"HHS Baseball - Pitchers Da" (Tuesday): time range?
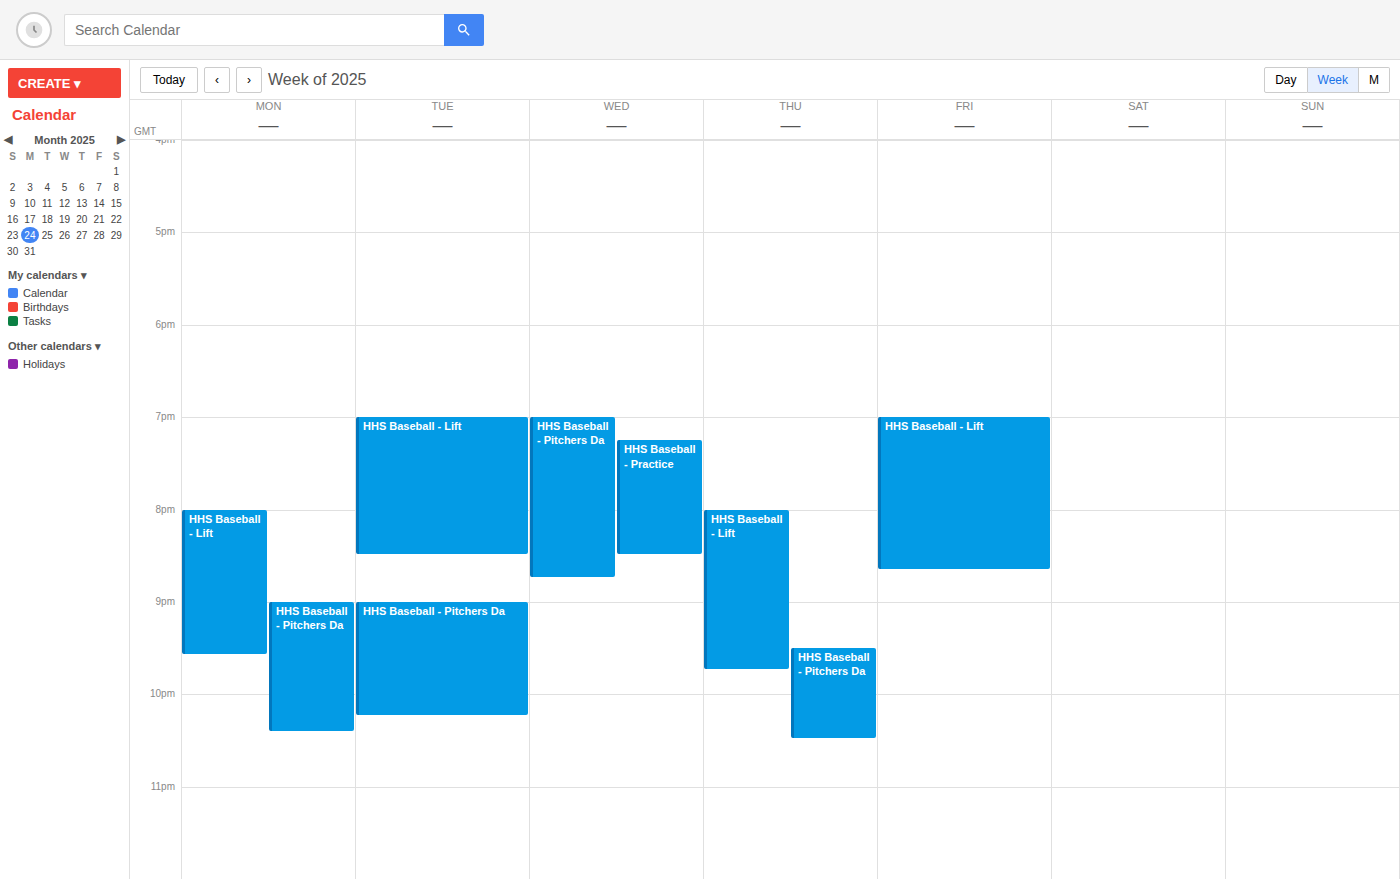
9:00 PM to 10:15 PM